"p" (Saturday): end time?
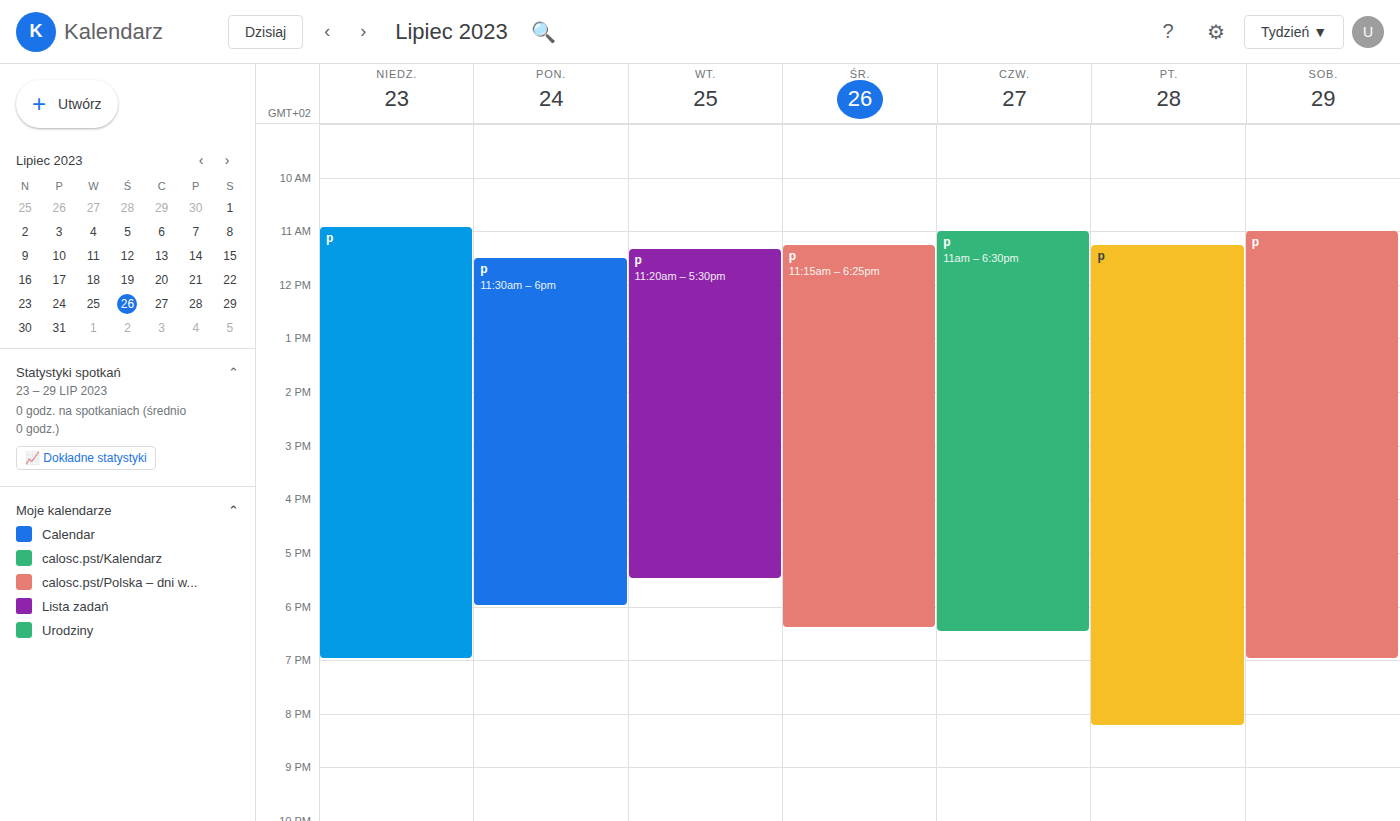
7:00 PM